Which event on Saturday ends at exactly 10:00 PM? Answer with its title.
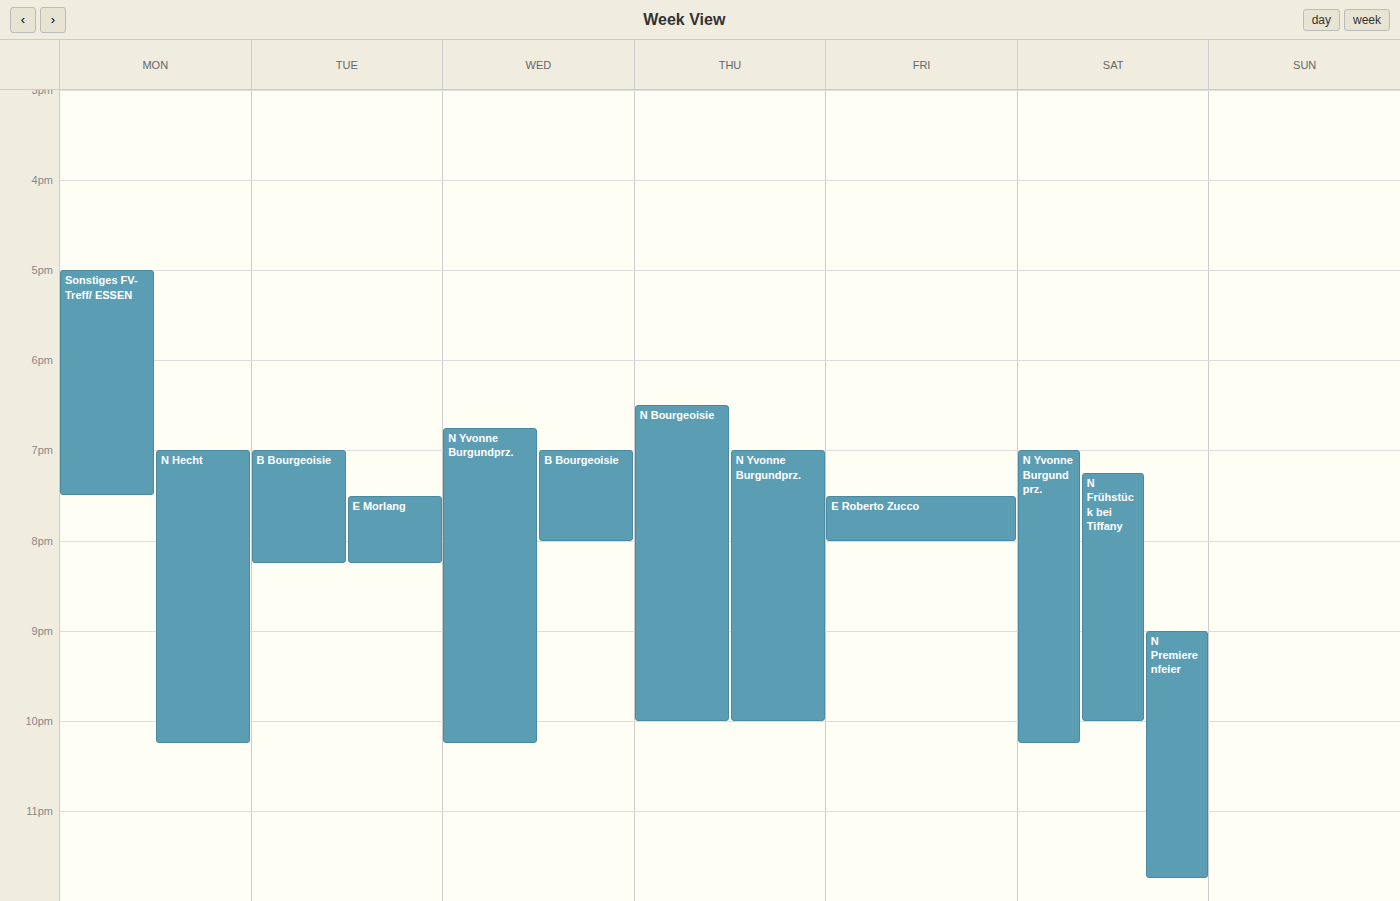
"N Frühstück bei Tiffany"